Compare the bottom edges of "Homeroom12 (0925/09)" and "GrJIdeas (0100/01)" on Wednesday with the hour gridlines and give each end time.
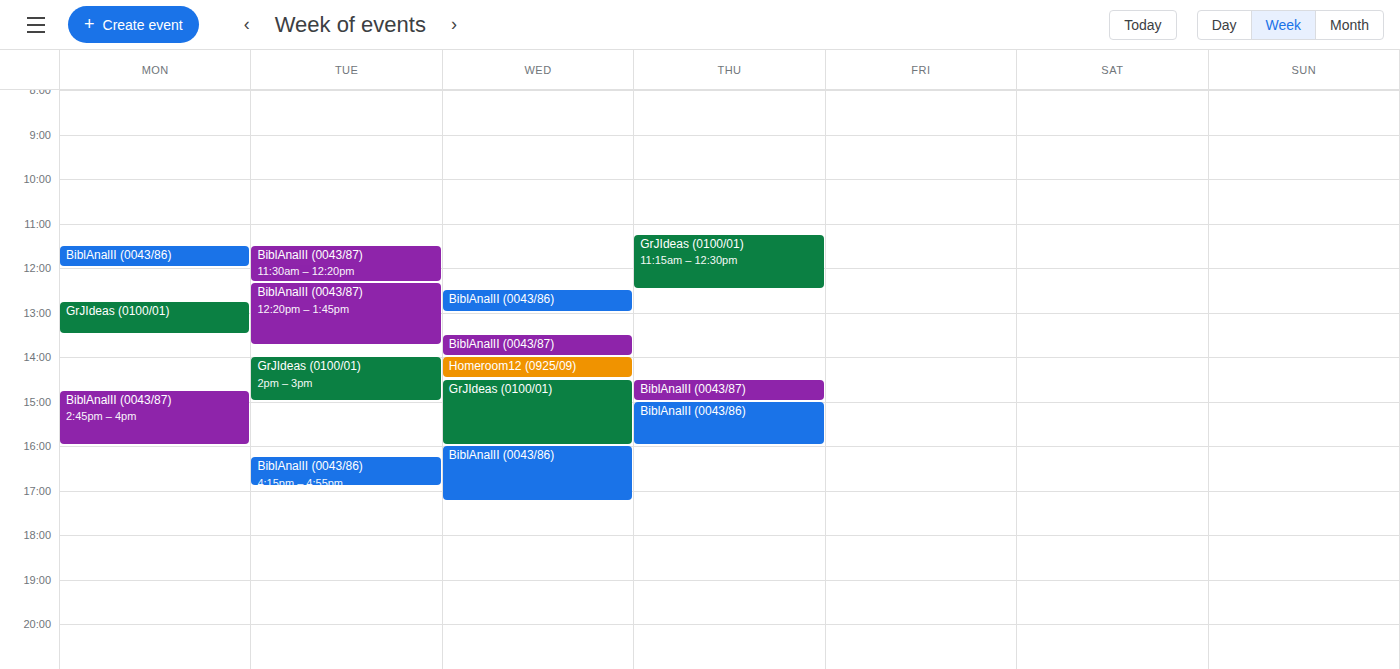
"Homeroom12 (0925/09)": 2:30 PM, halfway between the 2 PM and 3 PM lines. "GrJIdeas (0100/01)": 4:00 PM, exactly on the 4 PM line.